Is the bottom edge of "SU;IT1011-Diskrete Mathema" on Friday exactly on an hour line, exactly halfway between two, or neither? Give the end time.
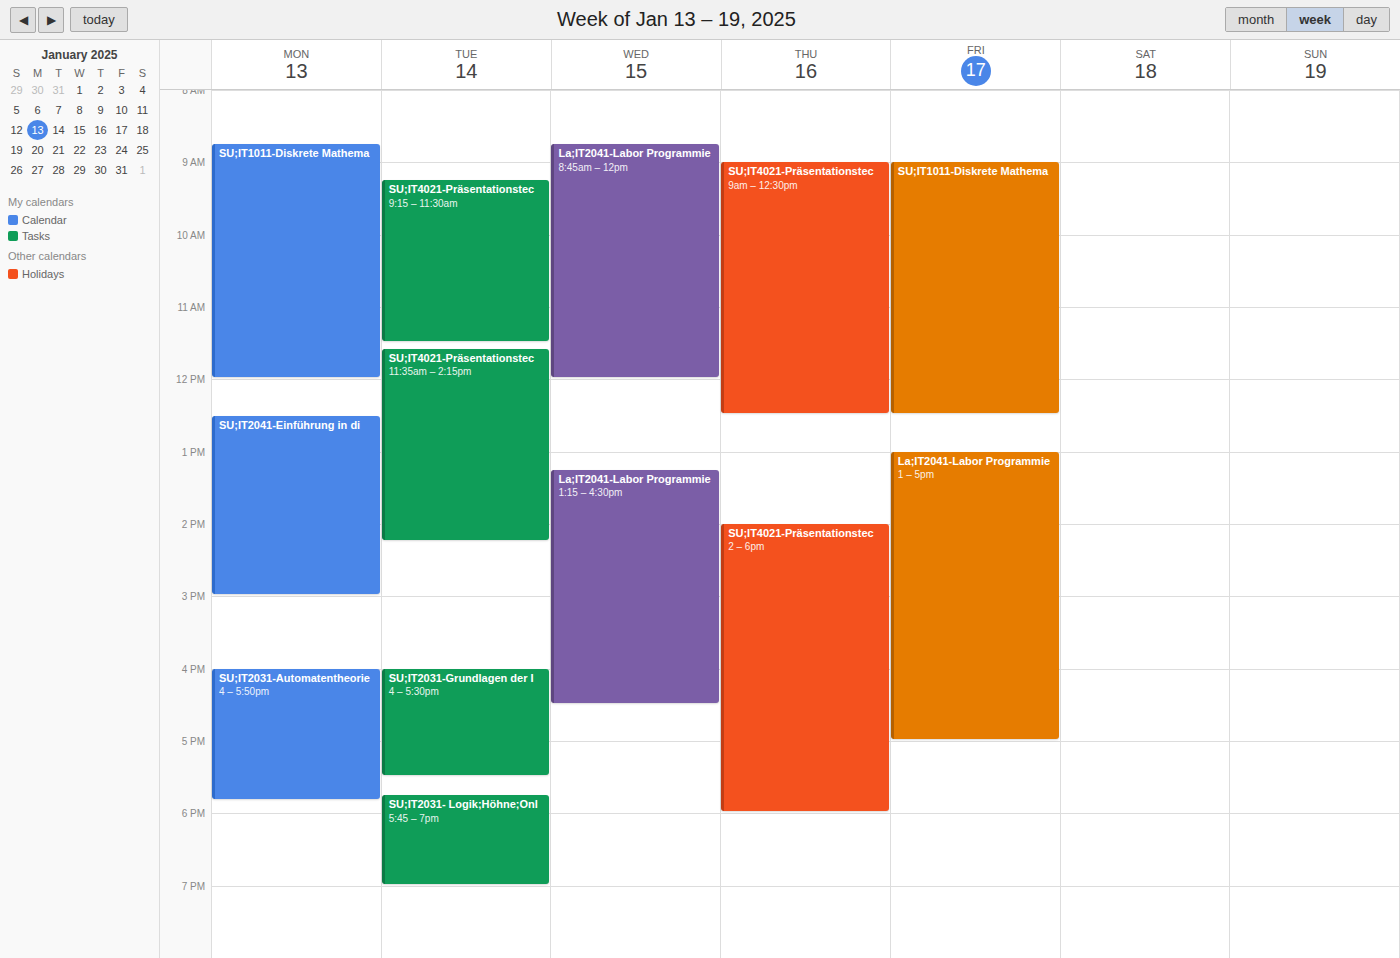
12:30 PM -- halfway between the 12 PM and 1 PM lines.